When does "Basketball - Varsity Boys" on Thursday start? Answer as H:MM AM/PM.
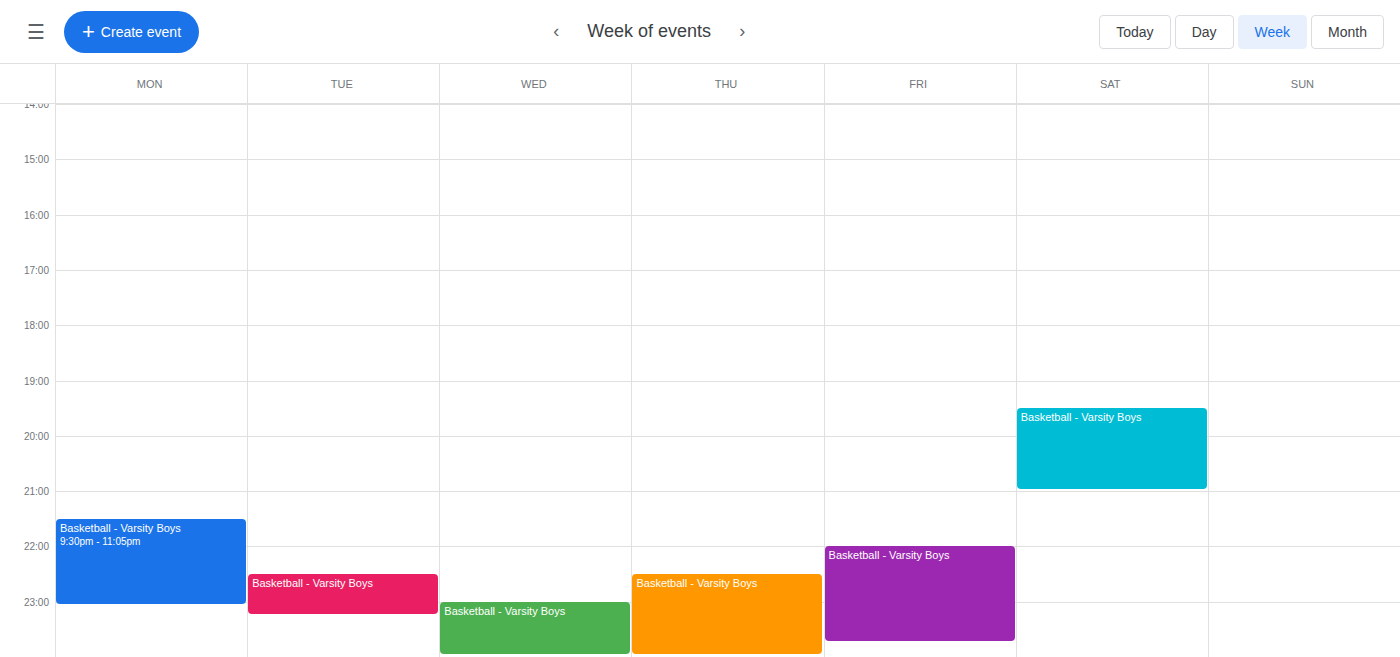
10:30 PM